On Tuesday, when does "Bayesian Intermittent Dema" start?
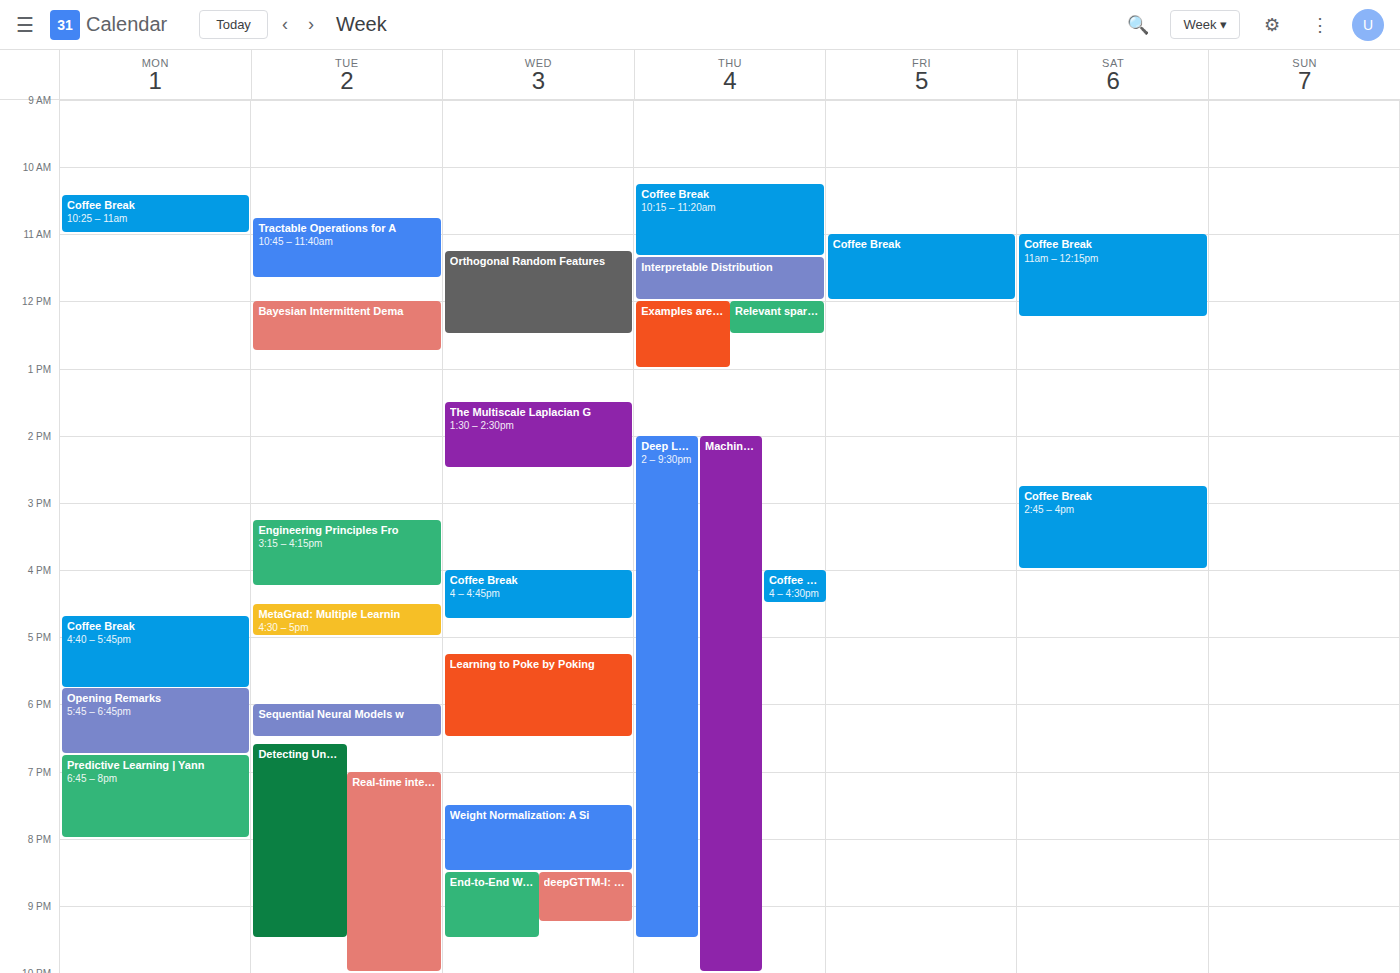
12:00